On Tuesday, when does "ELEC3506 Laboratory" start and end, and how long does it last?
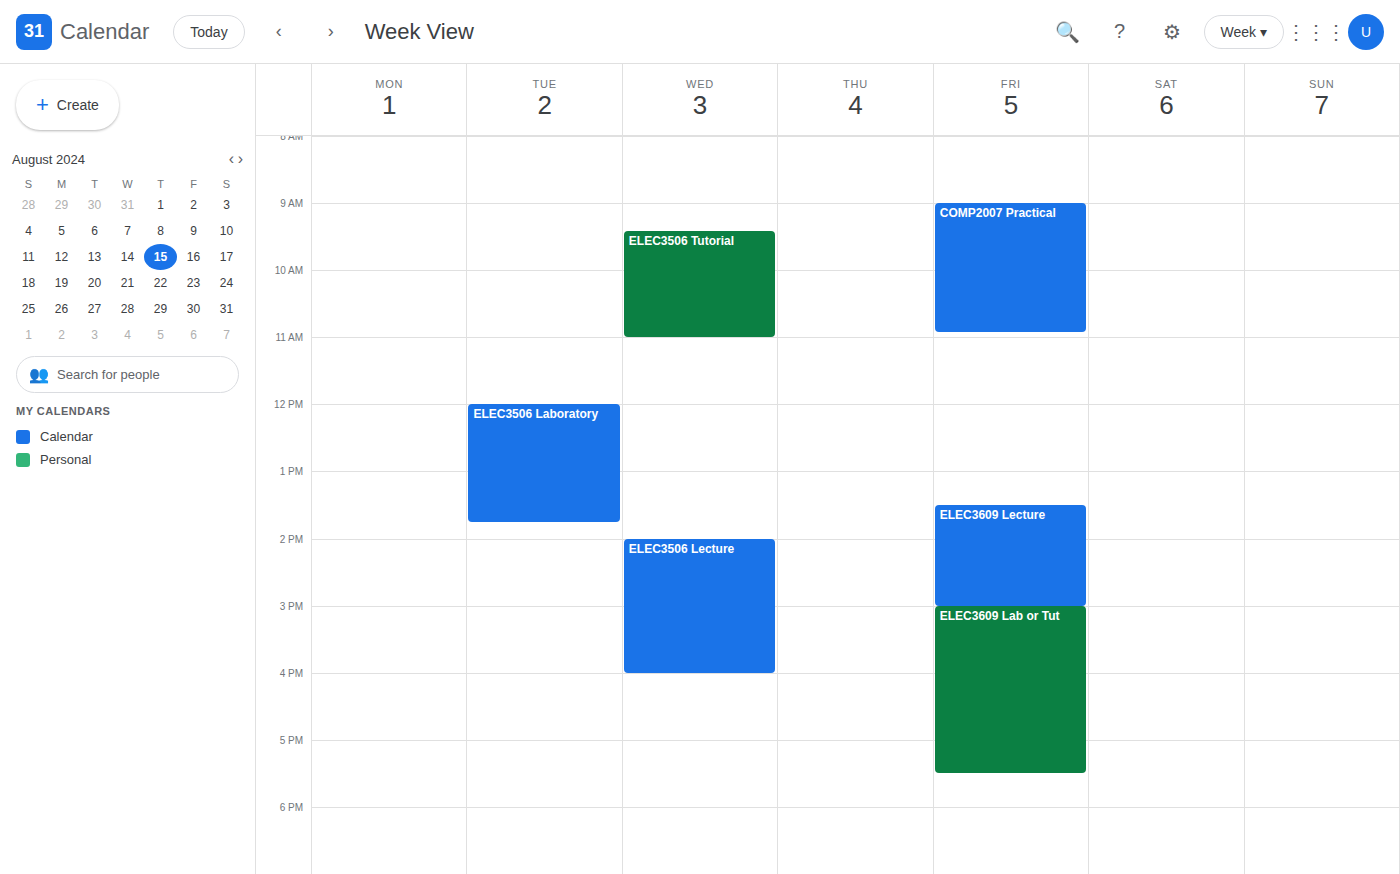
12:00 PM to 1:45 PM, 1 hour 45 minutes